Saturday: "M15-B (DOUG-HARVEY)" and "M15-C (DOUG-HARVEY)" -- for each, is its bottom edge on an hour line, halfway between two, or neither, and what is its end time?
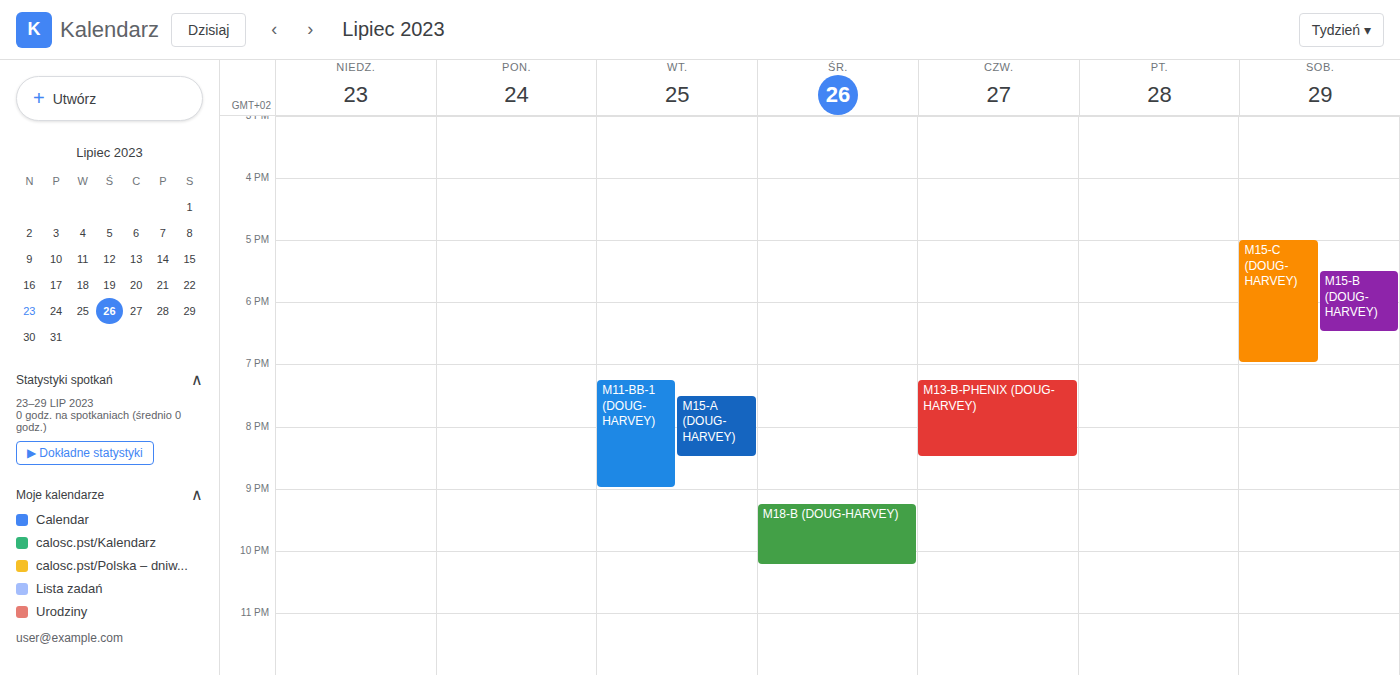
"M15-B (DOUG-HARVEY)": 6:30 PM, halfway between the 6 PM and 7 PM lines. "M15-C (DOUG-HARVEY)": 7:00 PM, exactly on the 7 PM line.